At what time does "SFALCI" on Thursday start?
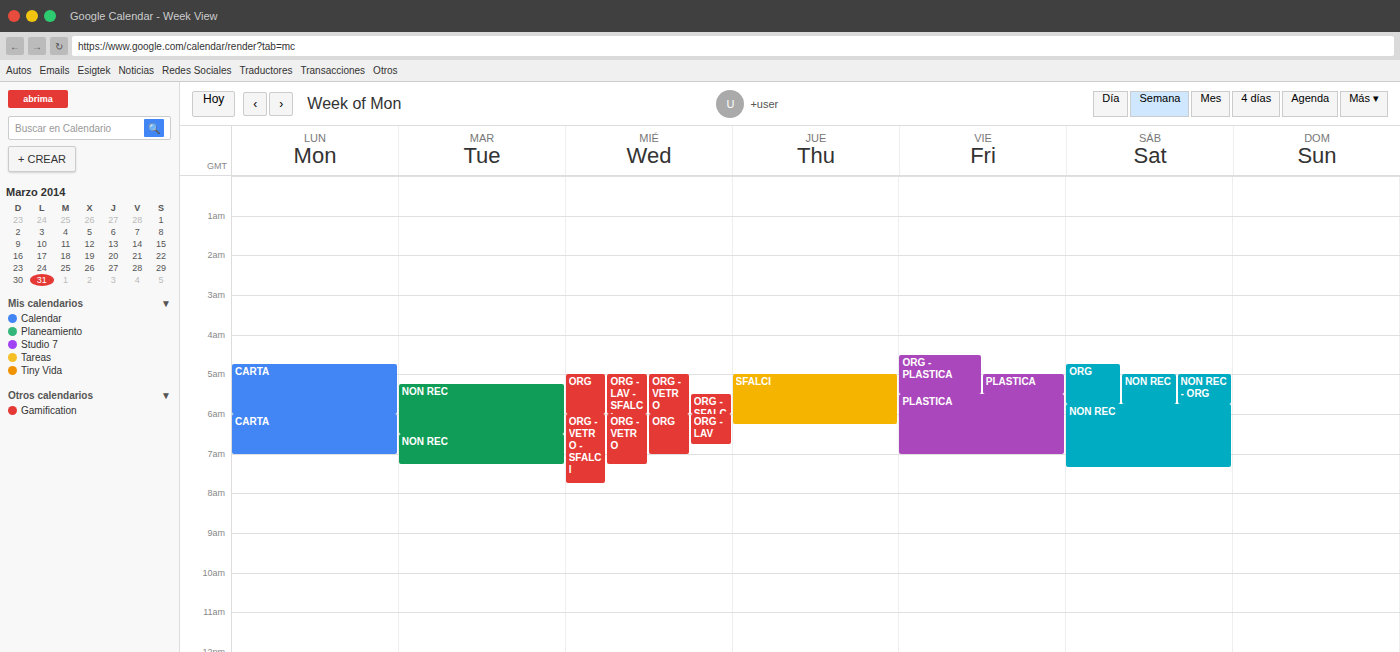
5:00 AM